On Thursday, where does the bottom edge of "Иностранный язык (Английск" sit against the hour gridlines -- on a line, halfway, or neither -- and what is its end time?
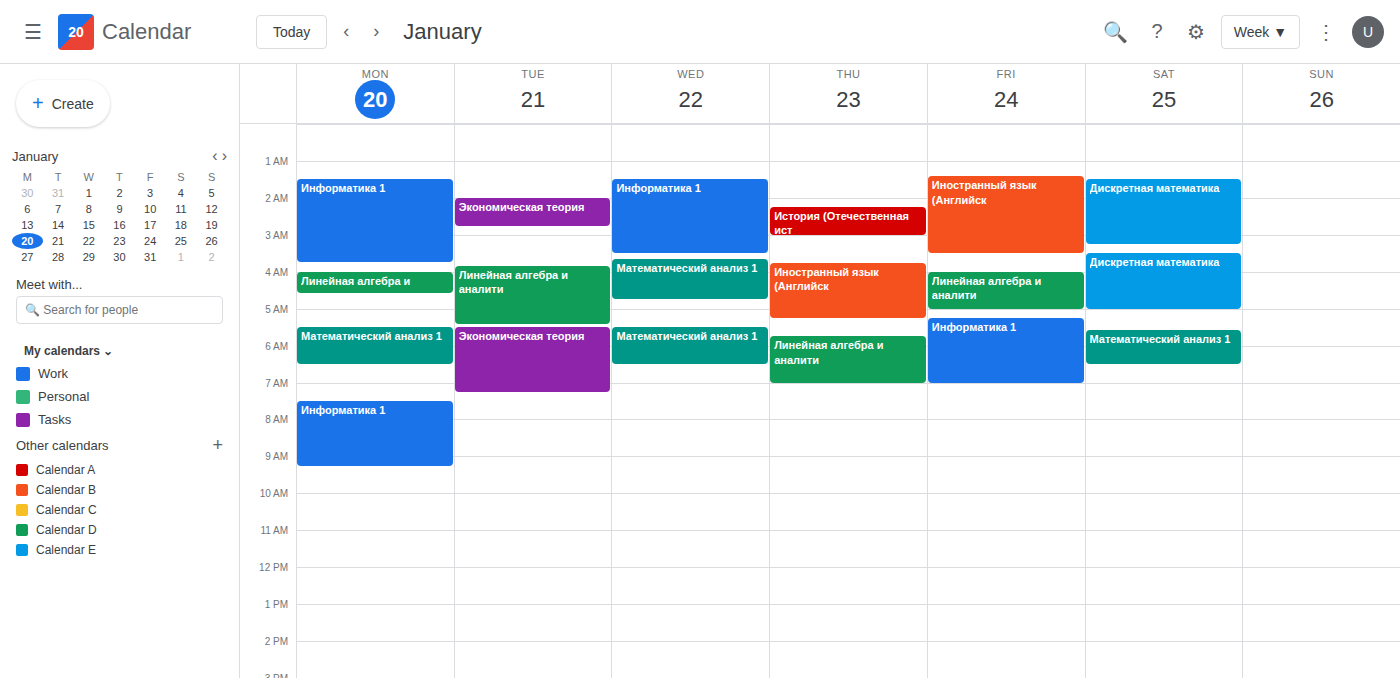
5:15 AM -- neither: a quarter of the way from the 5 AM line to the 6 AM line.